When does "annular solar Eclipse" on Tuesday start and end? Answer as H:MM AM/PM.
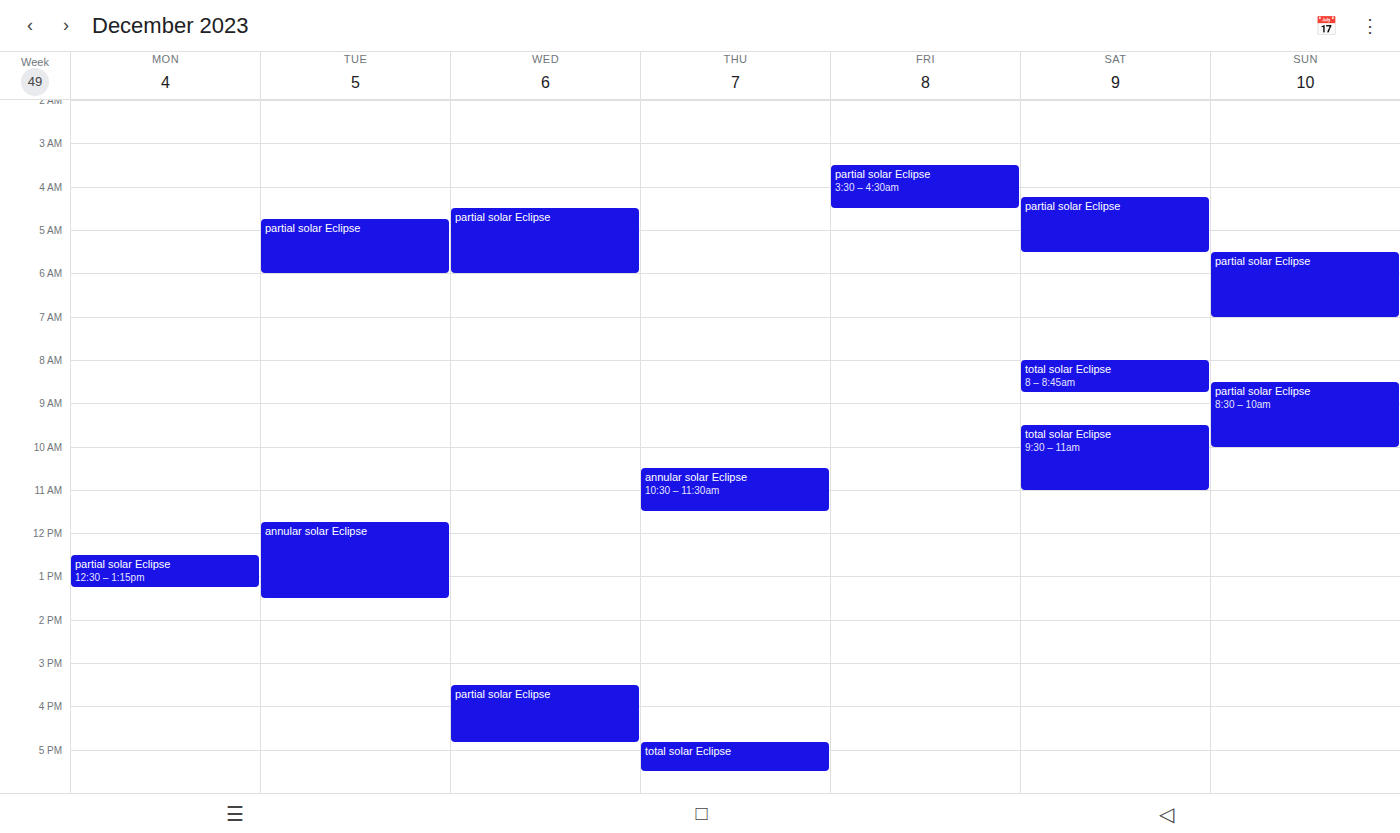
11:45 AM to 1:30 PM